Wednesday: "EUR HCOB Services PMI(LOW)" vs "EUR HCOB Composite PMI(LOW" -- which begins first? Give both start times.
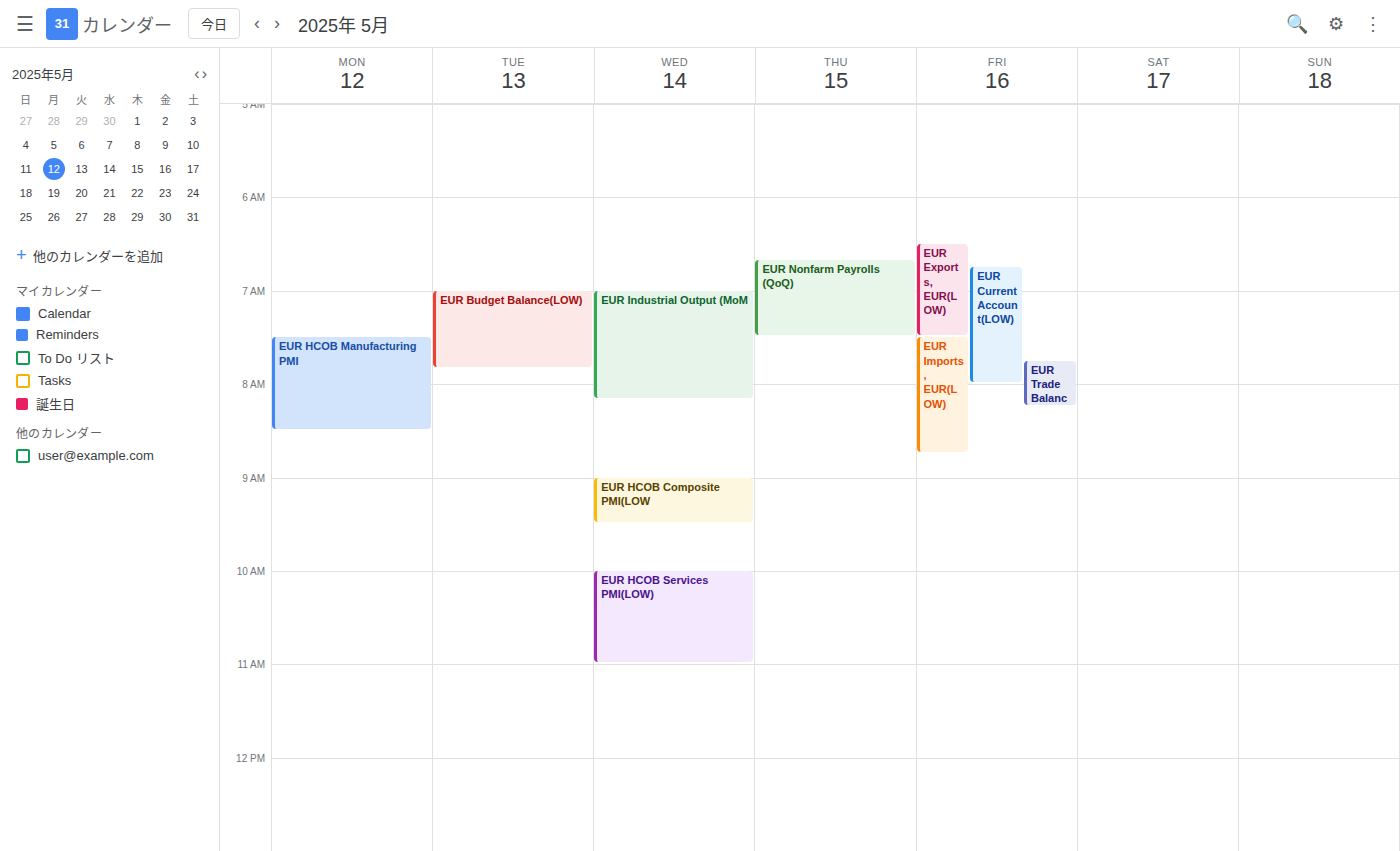
"EUR HCOB Composite PMI(LOW" 9:00 AM; "EUR HCOB Services PMI(LOW)" 10:00 AM.